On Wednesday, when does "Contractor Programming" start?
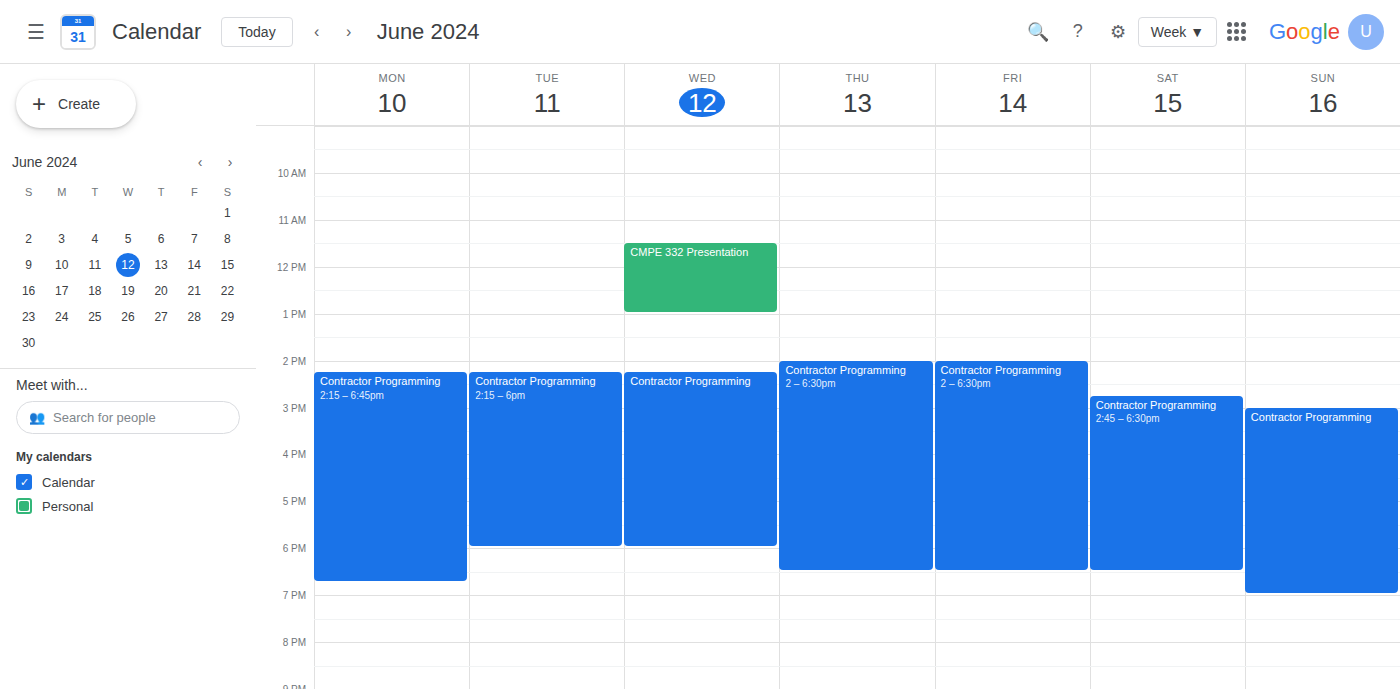
2:15 PM